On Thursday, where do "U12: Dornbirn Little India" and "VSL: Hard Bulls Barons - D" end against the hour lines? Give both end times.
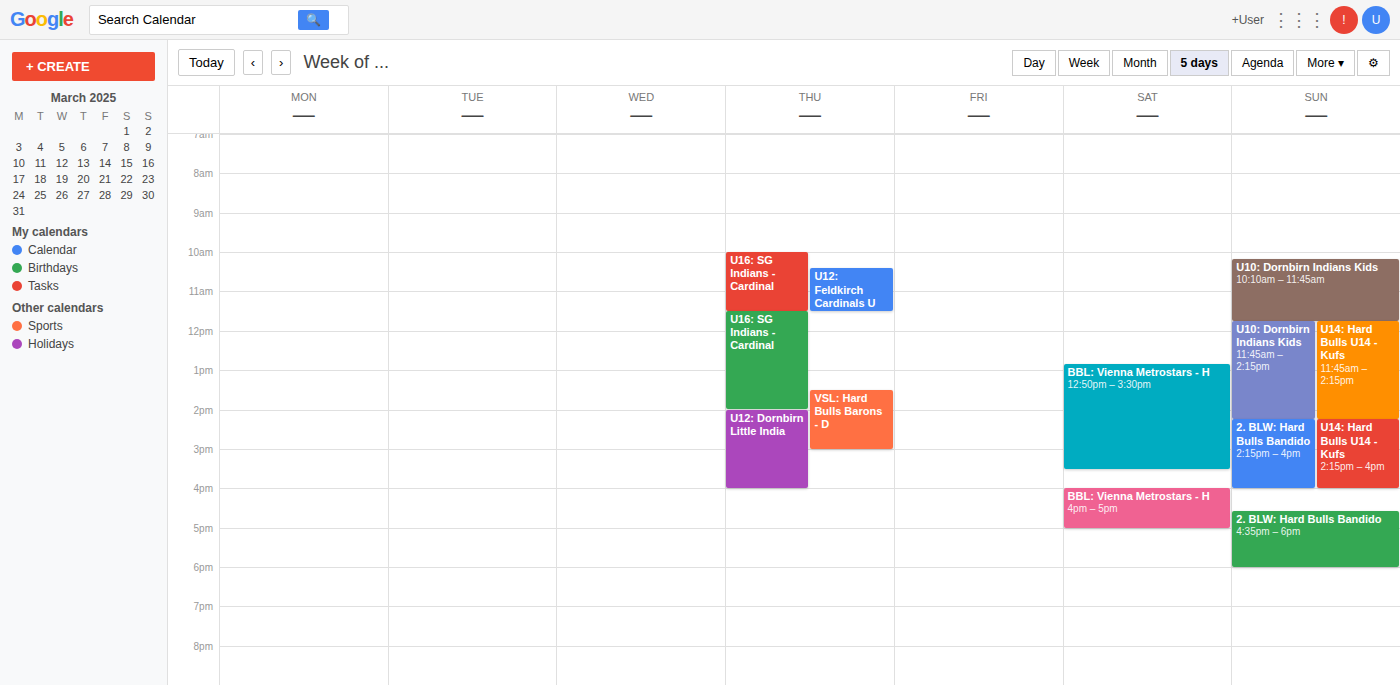
"U12: Dornbirn Little India": 16:00, exactly on the 16:00 line. "VSL: Hard Bulls Barons - D": 15:00, exactly on the 15:00 line.